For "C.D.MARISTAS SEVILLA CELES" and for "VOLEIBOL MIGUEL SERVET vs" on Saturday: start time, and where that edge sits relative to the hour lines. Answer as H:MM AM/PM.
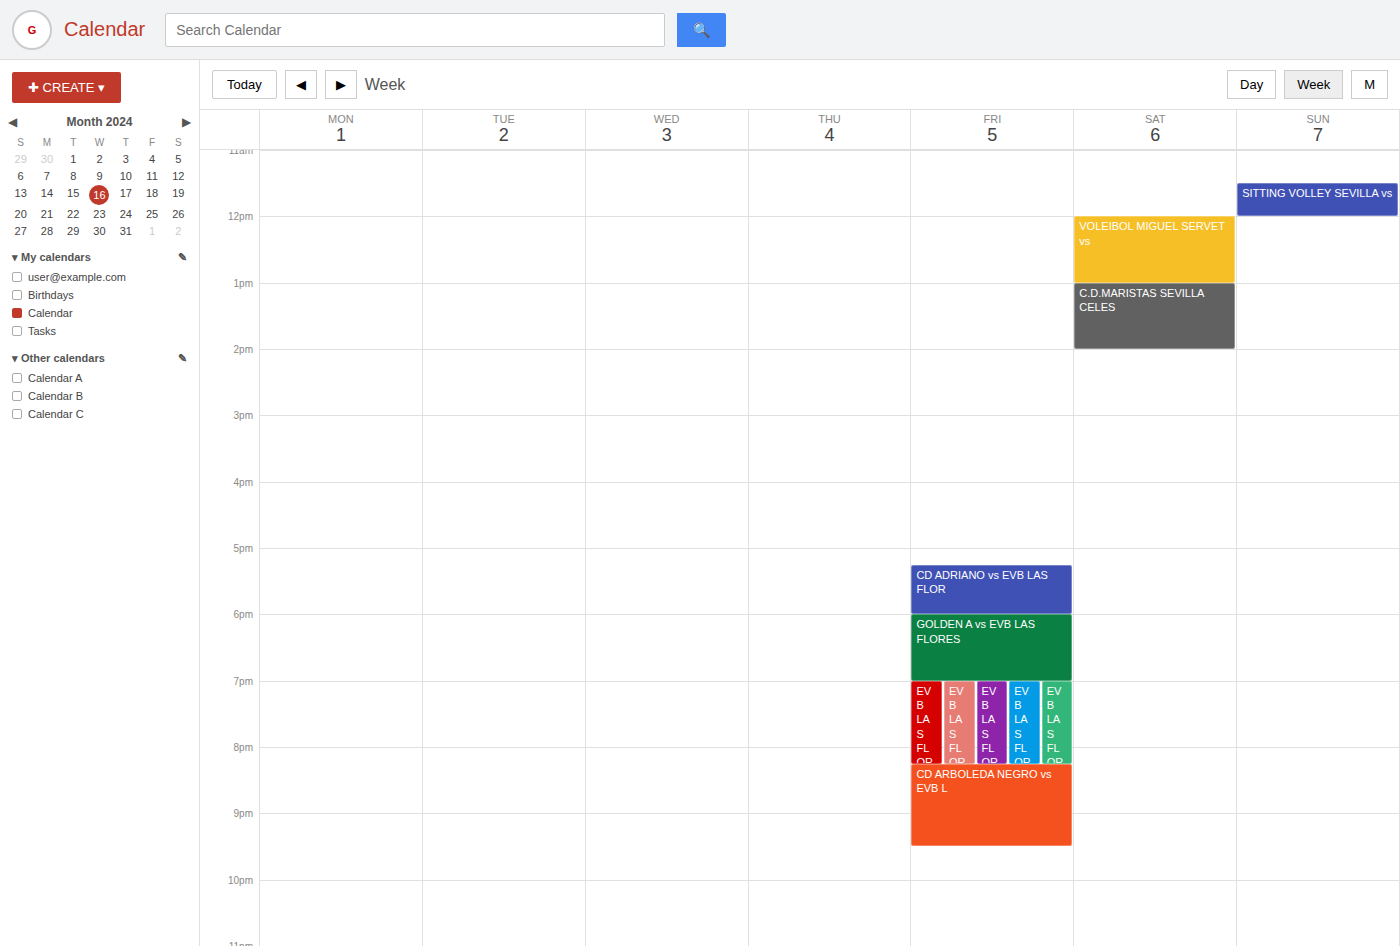
"C.D.MARISTAS SEVILLA CELES": 1:00 PM, exactly on the 1 PM line. "VOLEIBOL MIGUEL SERVET vs": 12:00 PM, exactly on the 12 PM line.